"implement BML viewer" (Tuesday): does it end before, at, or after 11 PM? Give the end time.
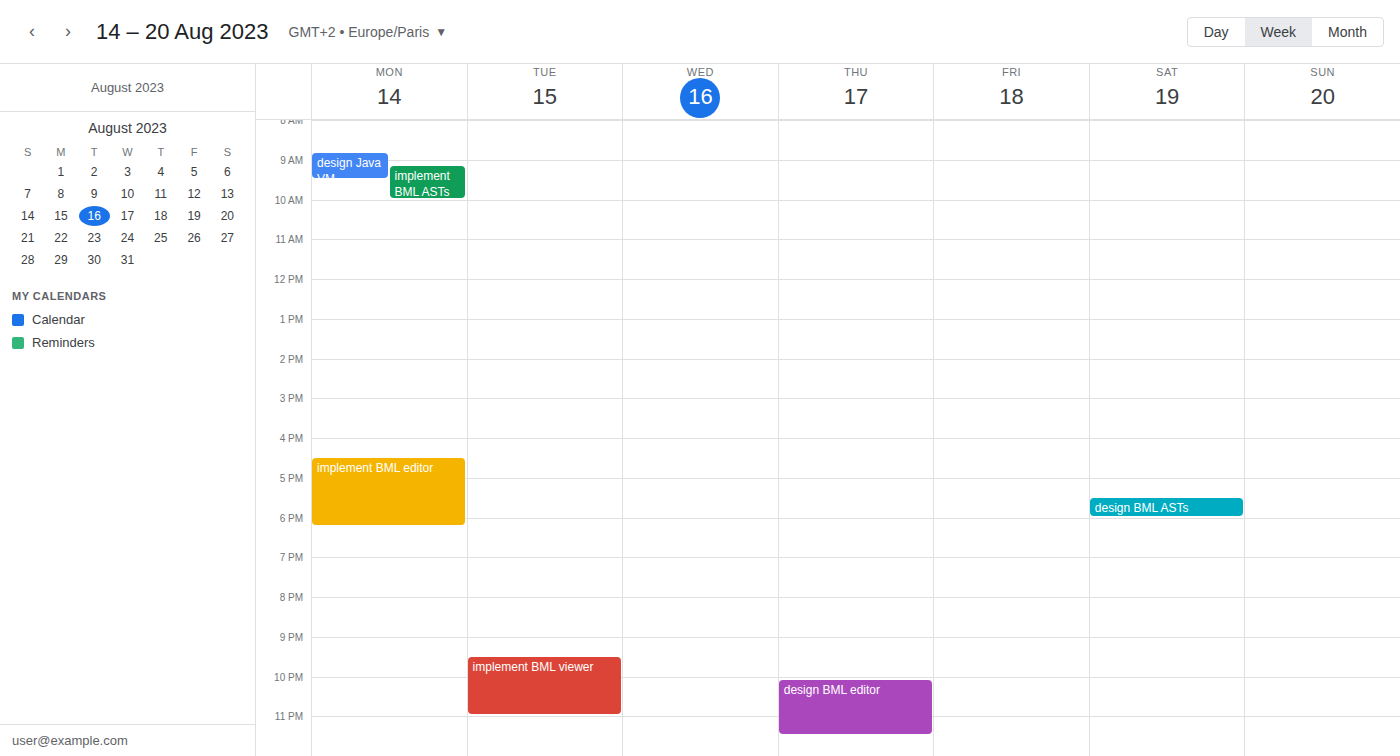
11:00 PM -- exactly at 11 PM, on the 11 PM line.